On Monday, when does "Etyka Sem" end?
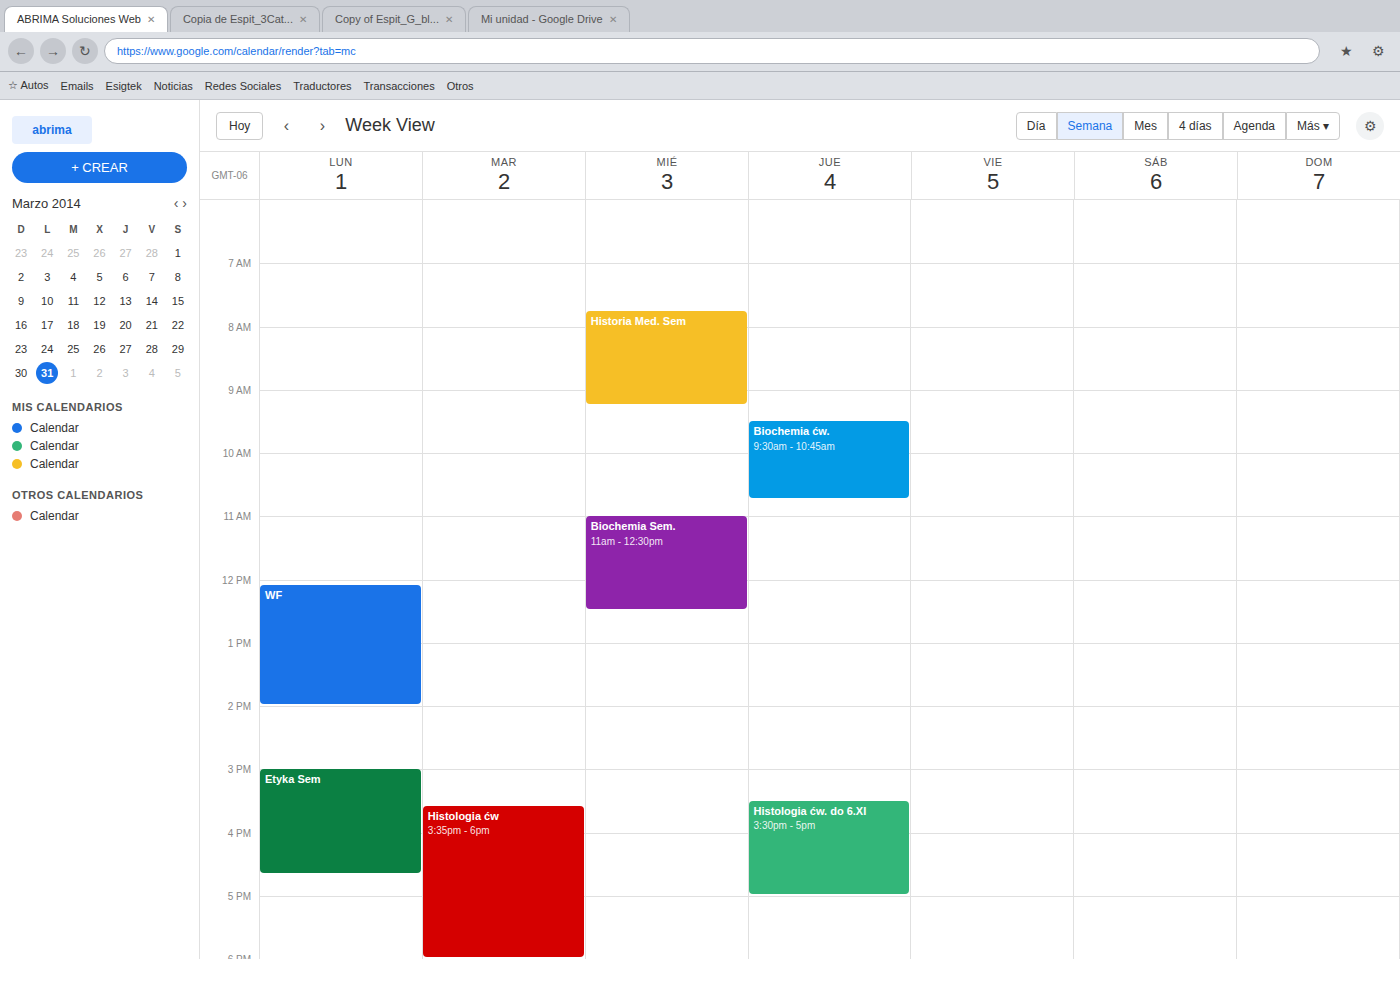
4:40 PM